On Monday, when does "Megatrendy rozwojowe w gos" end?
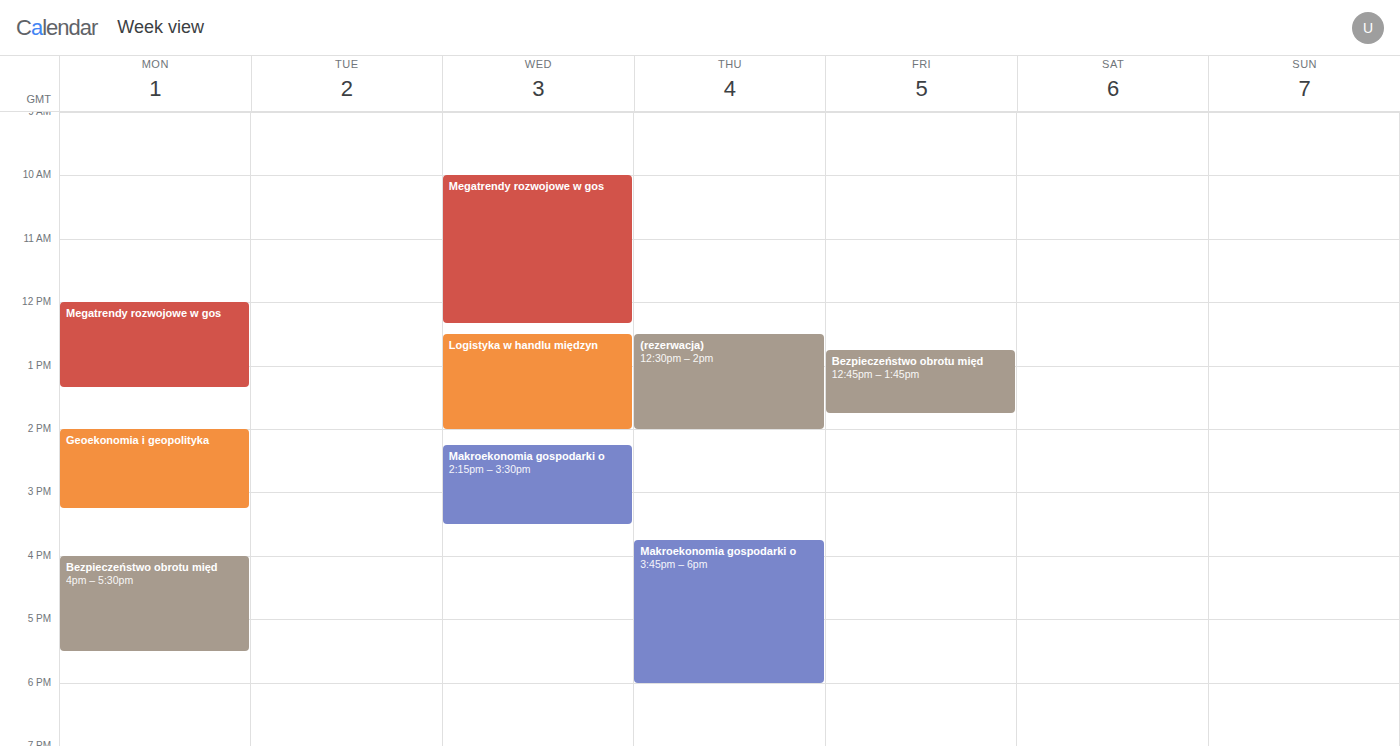
1:20 PM